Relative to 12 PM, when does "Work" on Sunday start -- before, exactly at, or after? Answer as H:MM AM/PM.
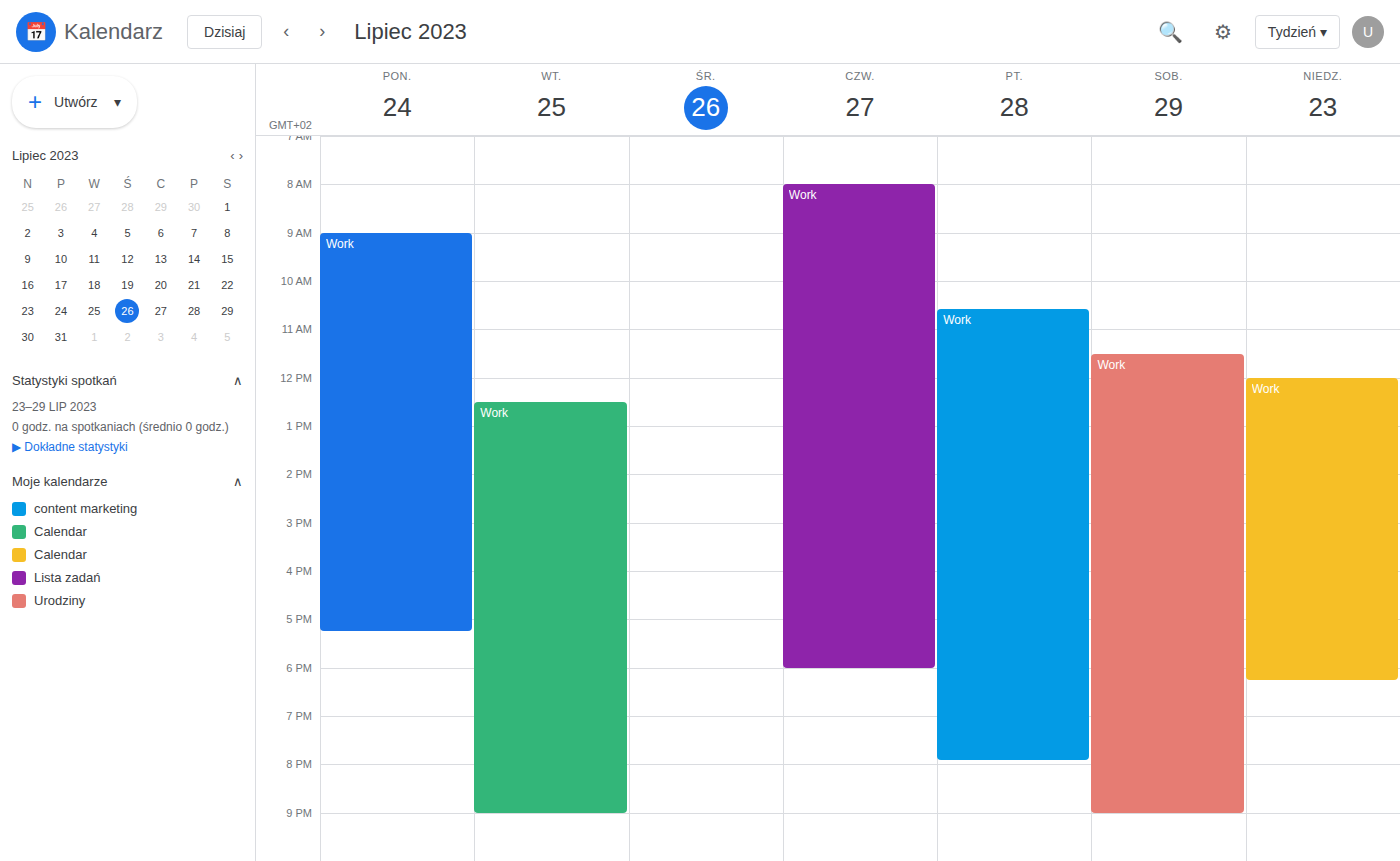
12:00 PM -- exactly at 12 PM, on the 12 PM line.